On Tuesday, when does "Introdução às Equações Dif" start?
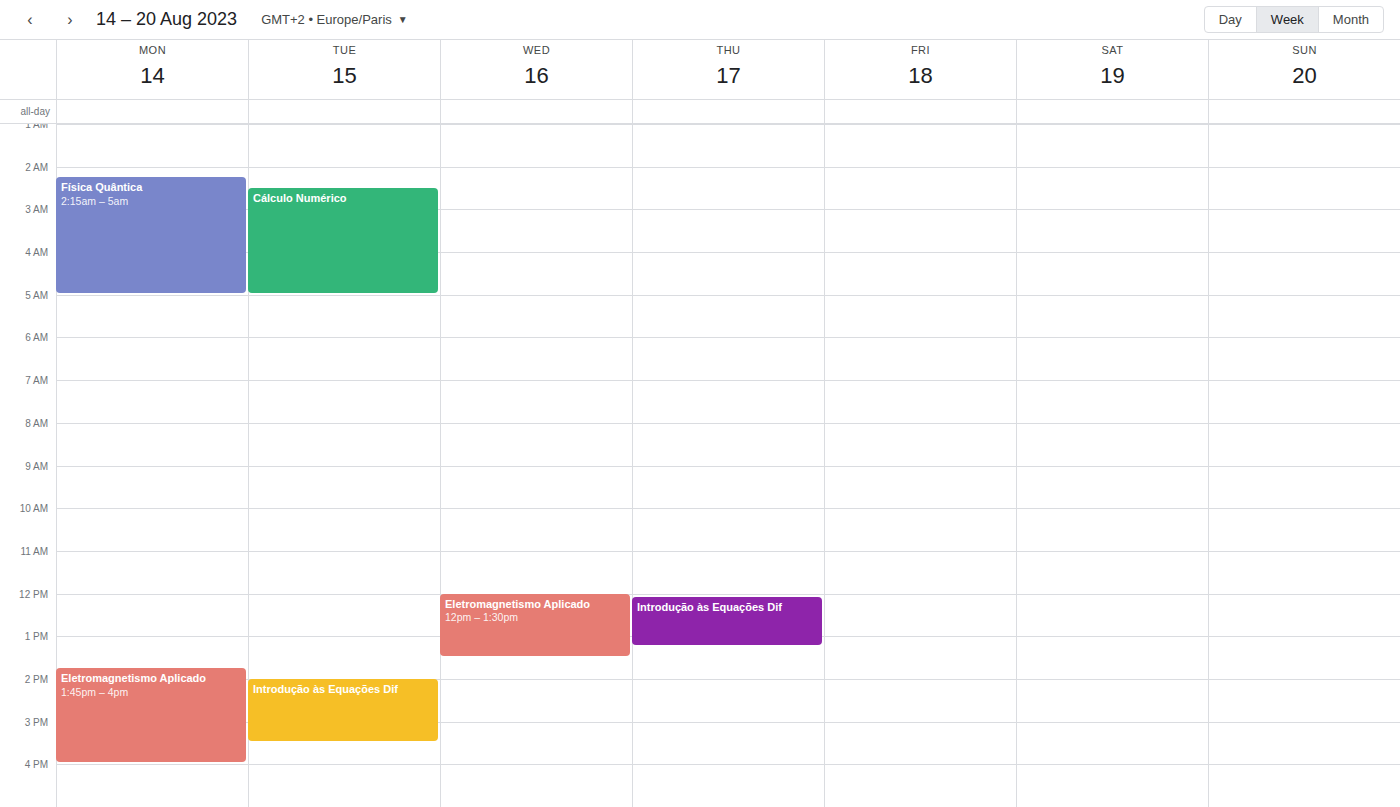
2:00 PM